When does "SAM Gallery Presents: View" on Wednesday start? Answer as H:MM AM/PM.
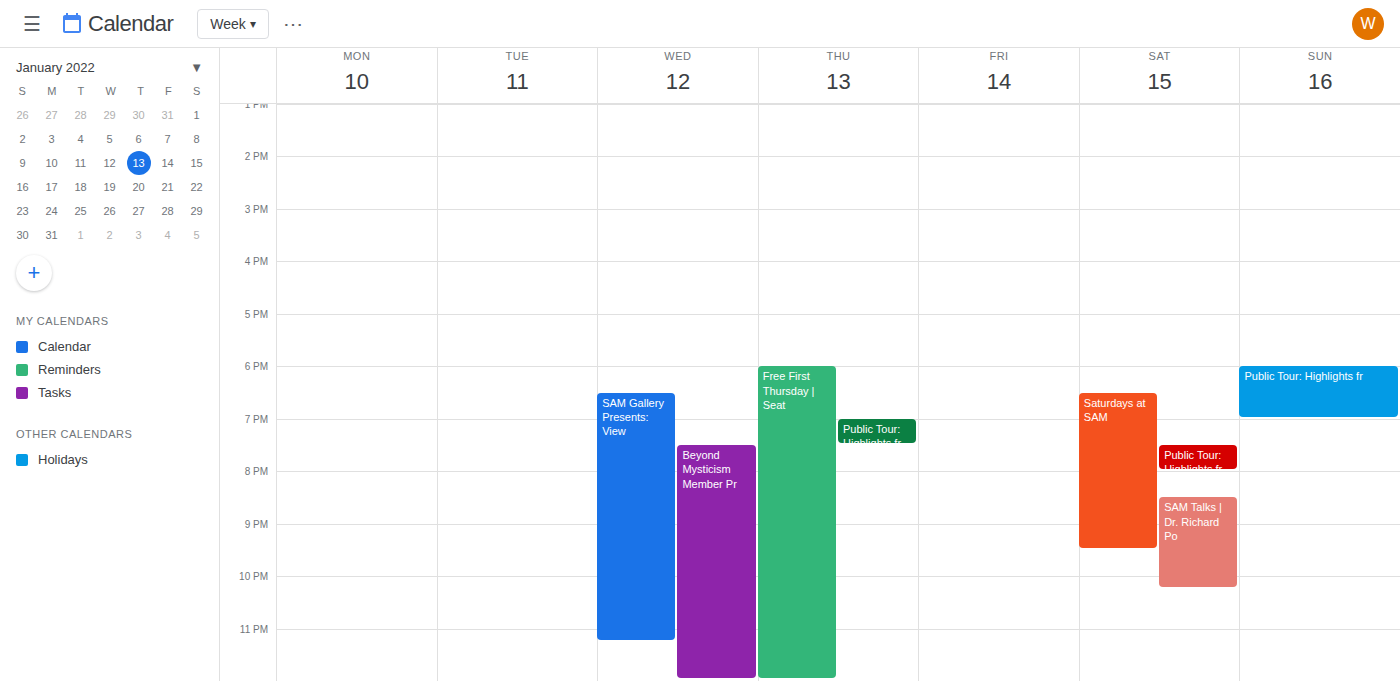
6:30 PM